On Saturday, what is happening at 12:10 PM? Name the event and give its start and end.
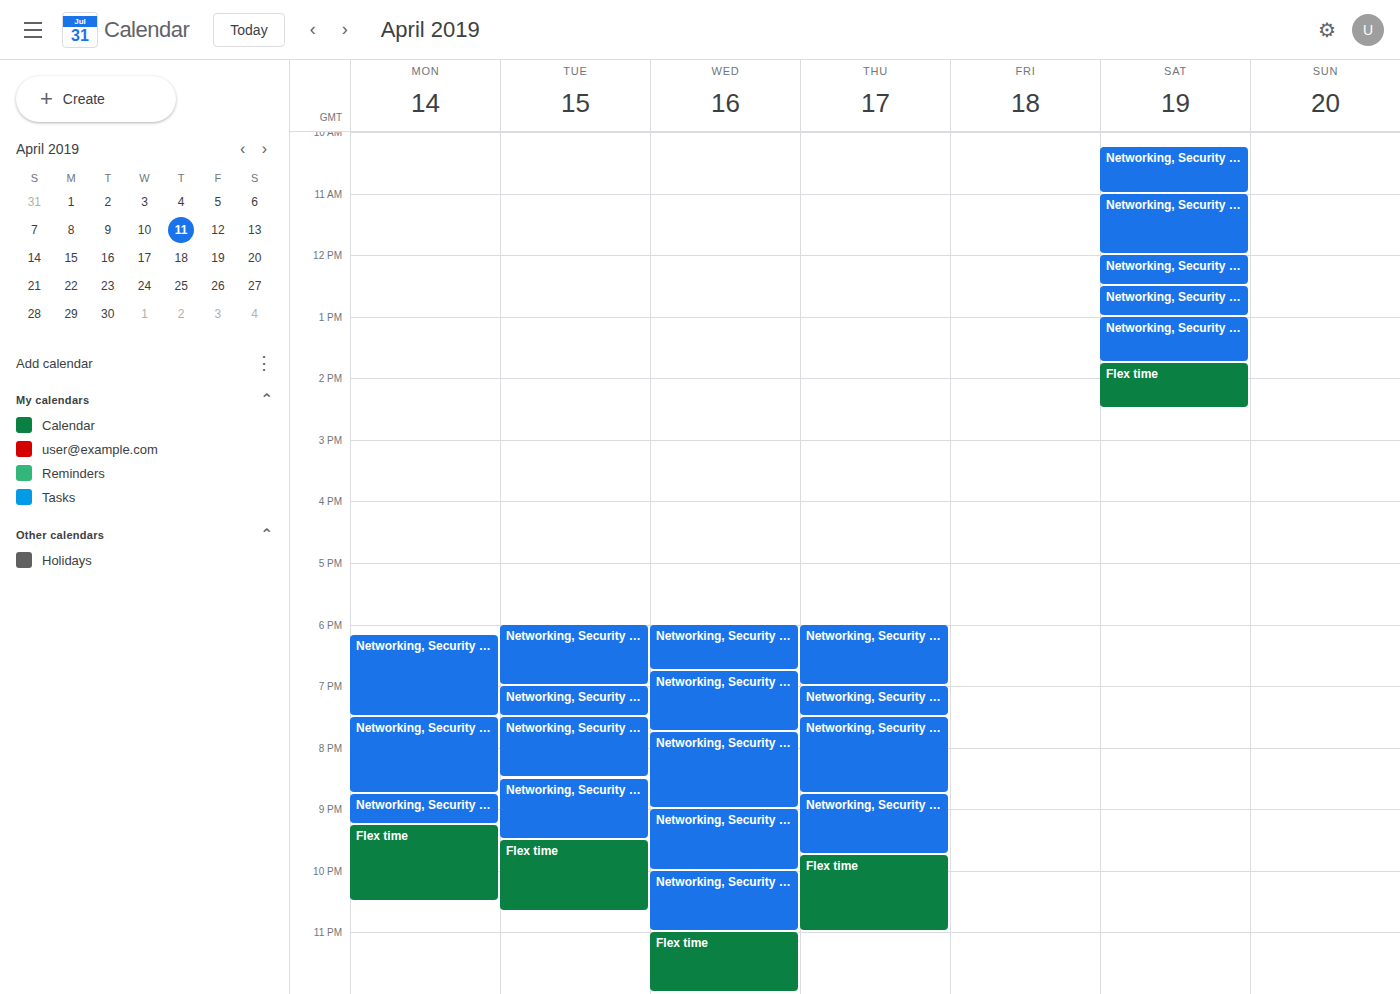
"Networking, Security - Rec", 12:00 PM to 12:30 PM